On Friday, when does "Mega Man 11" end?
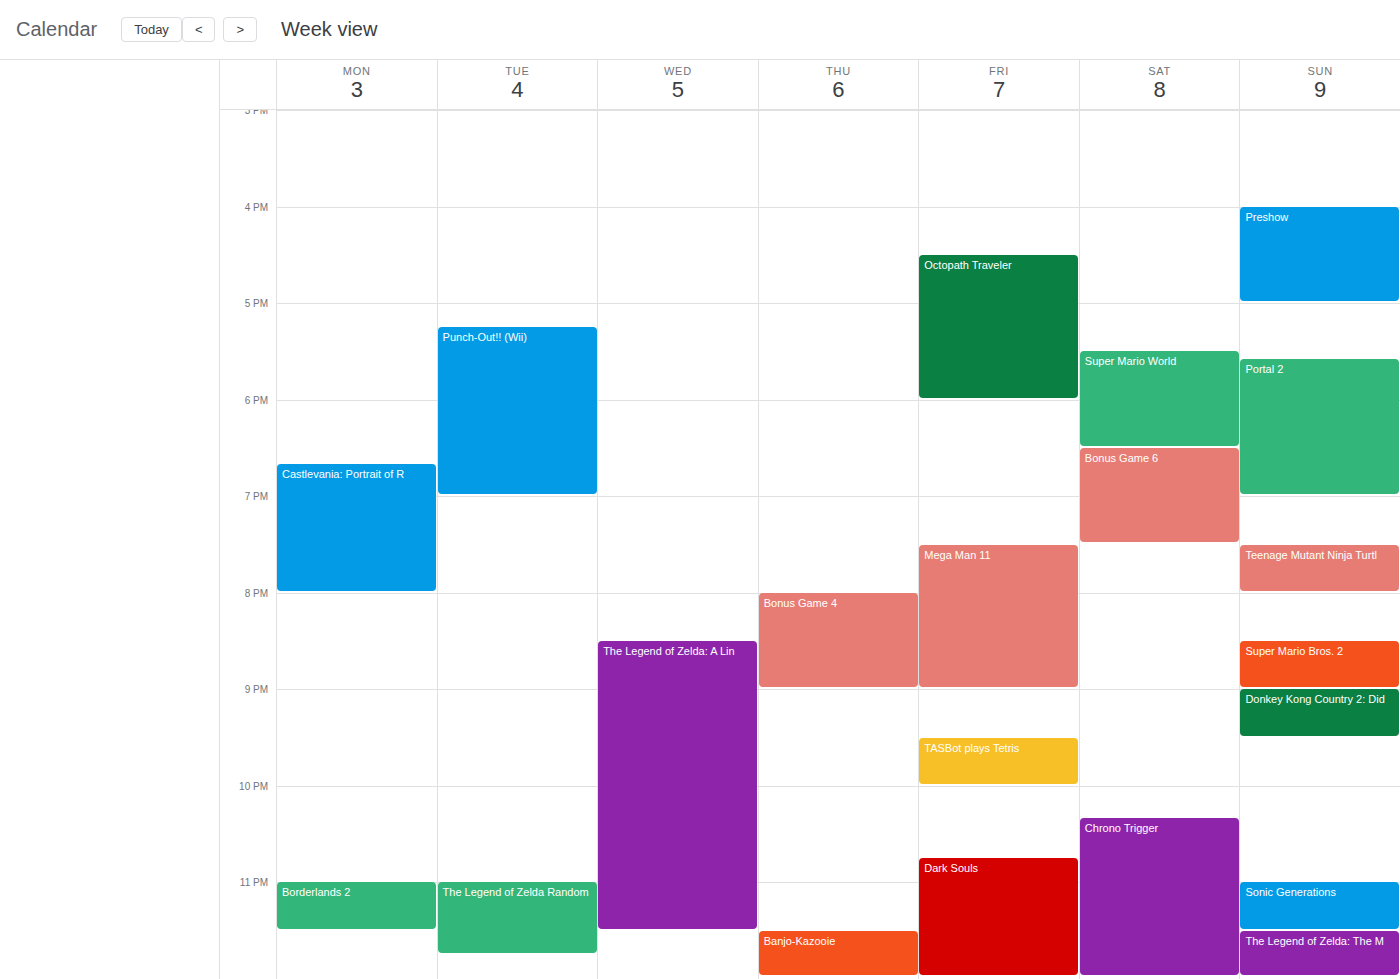
9:00 PM